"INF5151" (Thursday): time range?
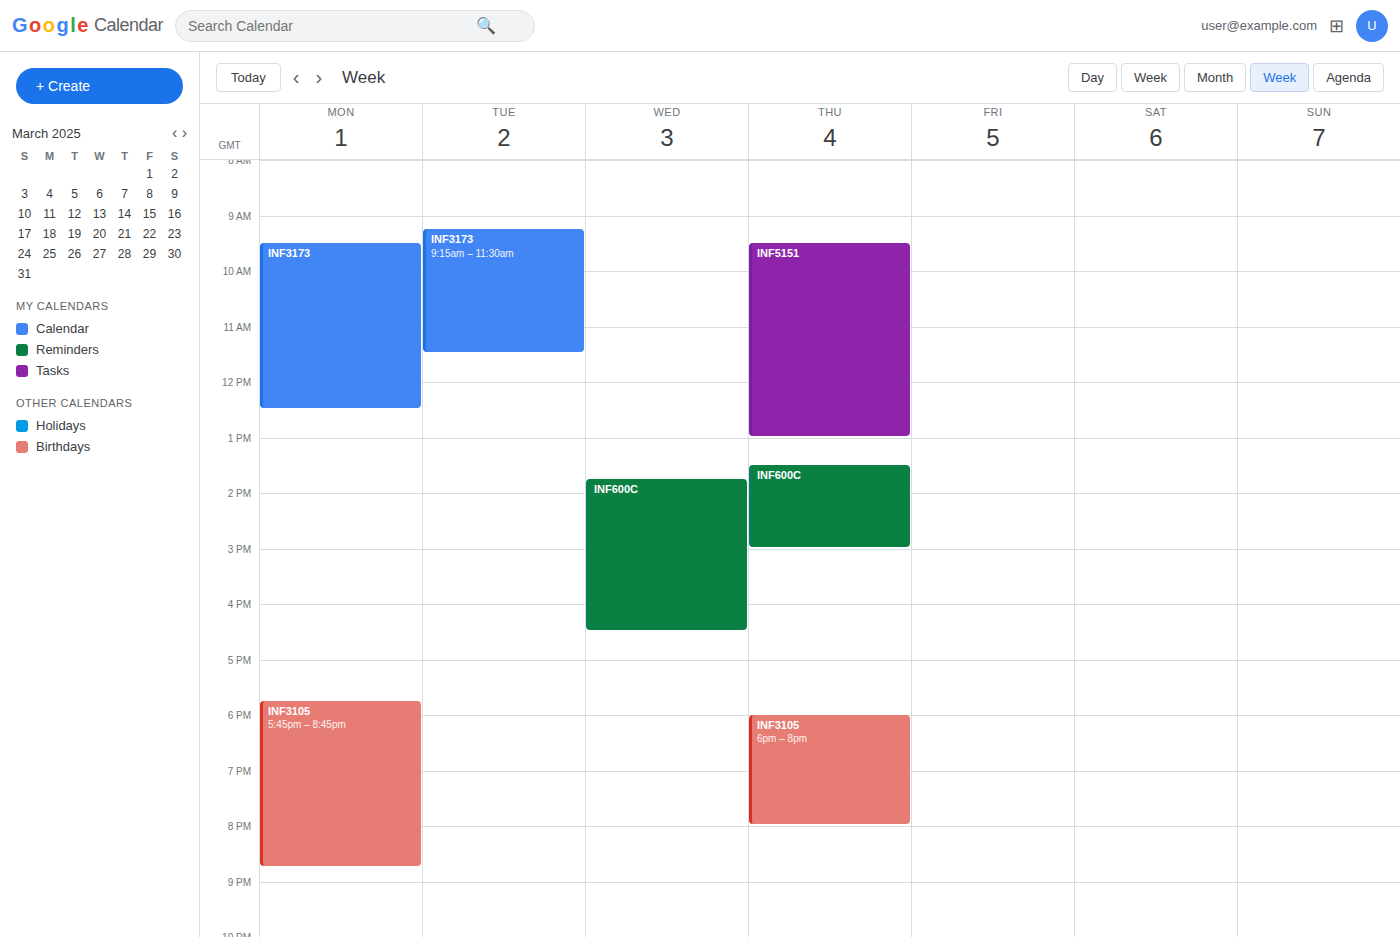
9:30 AM to 1:00 PM